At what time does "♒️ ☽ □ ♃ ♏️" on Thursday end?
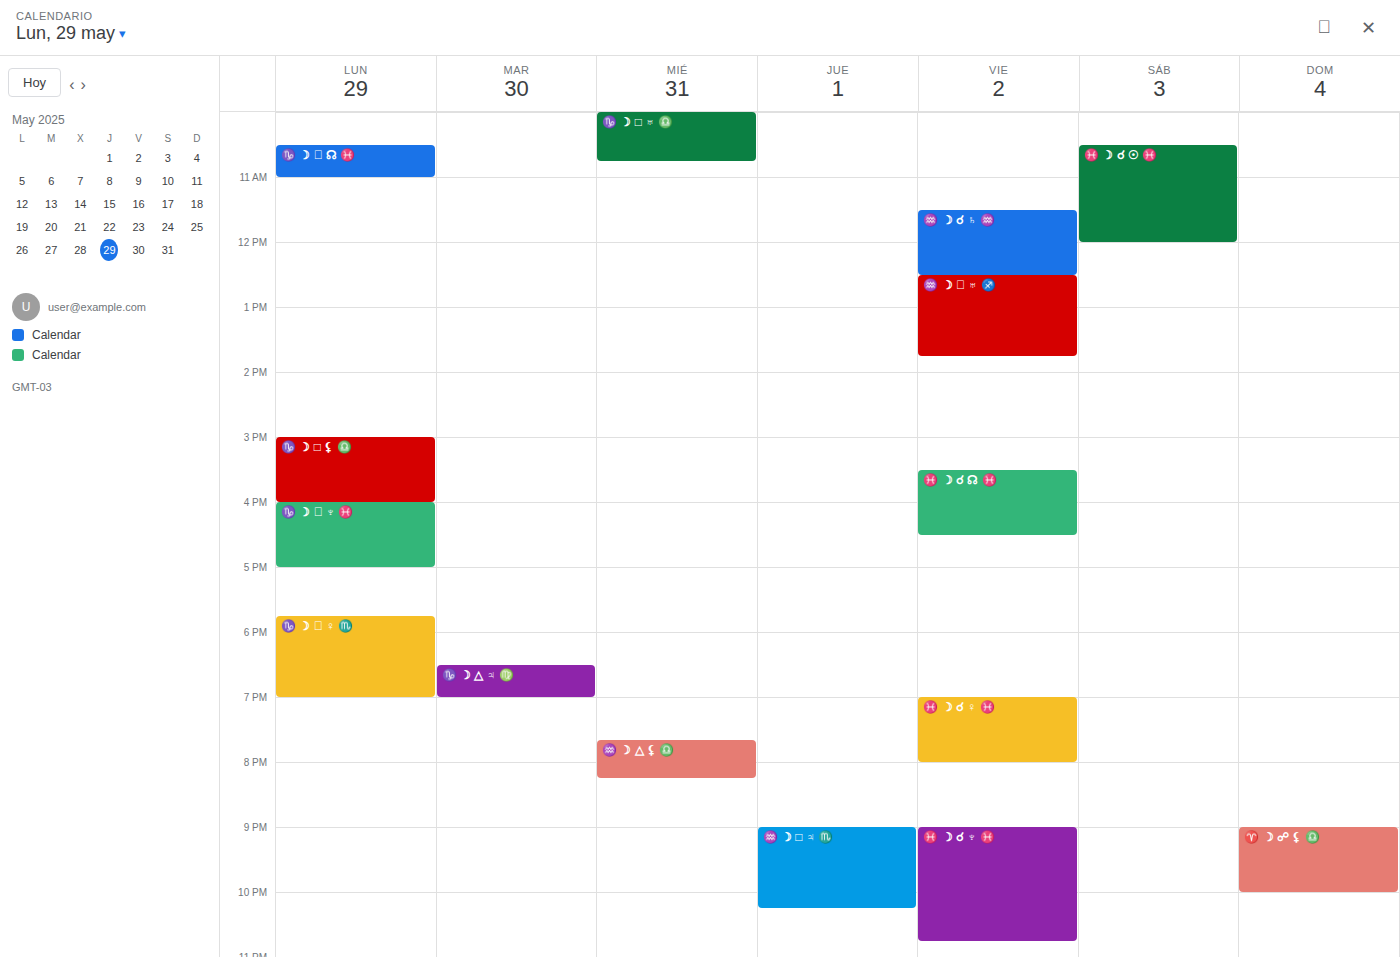
10:15 PM